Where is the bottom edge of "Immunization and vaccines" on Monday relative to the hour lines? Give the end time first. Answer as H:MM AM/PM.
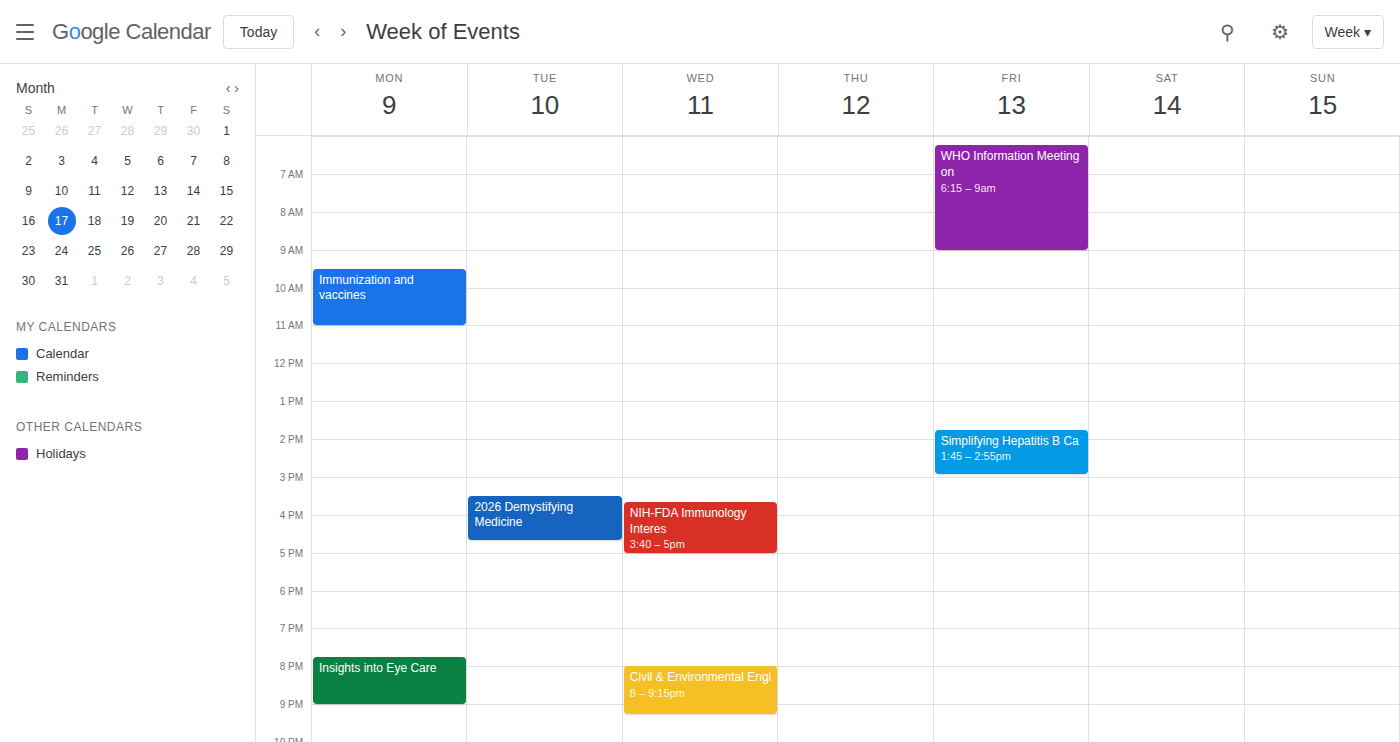
11:00 AM -- exactly on the 11 AM line.